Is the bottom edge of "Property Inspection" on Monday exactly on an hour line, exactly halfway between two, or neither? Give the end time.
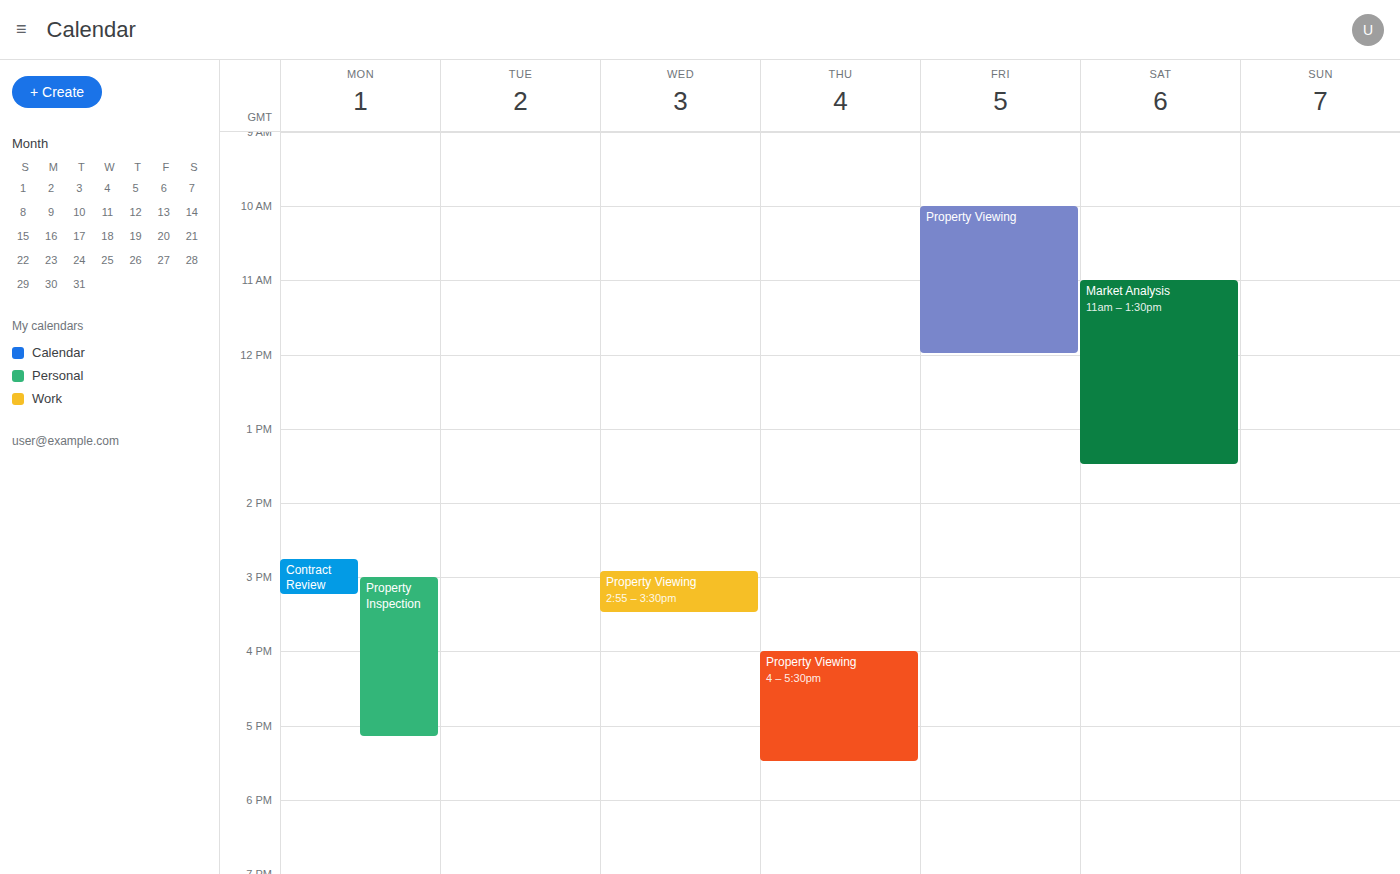
5:10 PM -- neither: 10 minutes below the 5 PM line and 50 minutes above the 6 PM line.